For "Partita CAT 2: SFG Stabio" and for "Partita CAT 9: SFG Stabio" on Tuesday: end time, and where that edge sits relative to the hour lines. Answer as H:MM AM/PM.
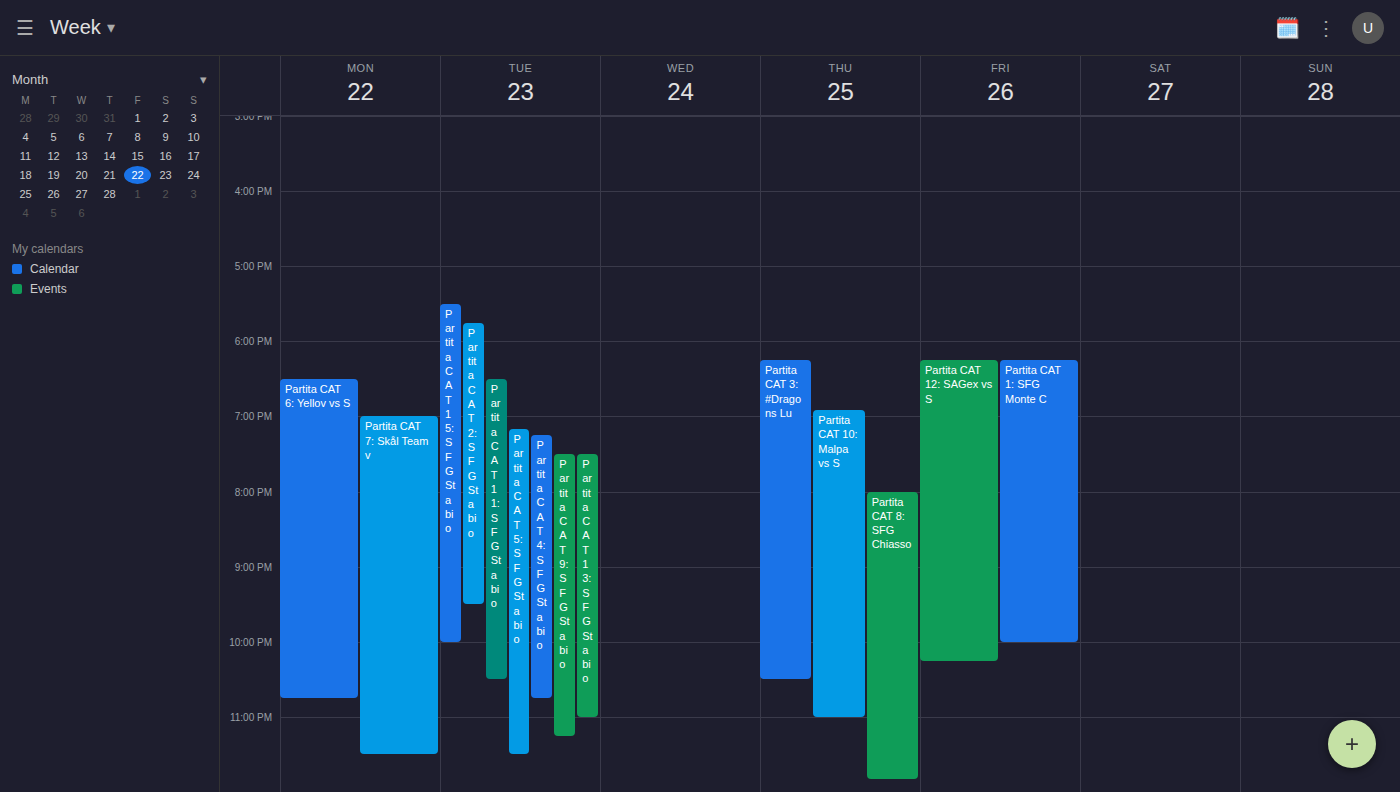
"Partita CAT 2: SFG Stabio": 9:30 PM, halfway between the 9 PM and 10 PM lines. "Partita CAT 9: SFG Stabio": 11:15 PM, neither: a quarter of the way from the 11 PM line to the 12 AM line.